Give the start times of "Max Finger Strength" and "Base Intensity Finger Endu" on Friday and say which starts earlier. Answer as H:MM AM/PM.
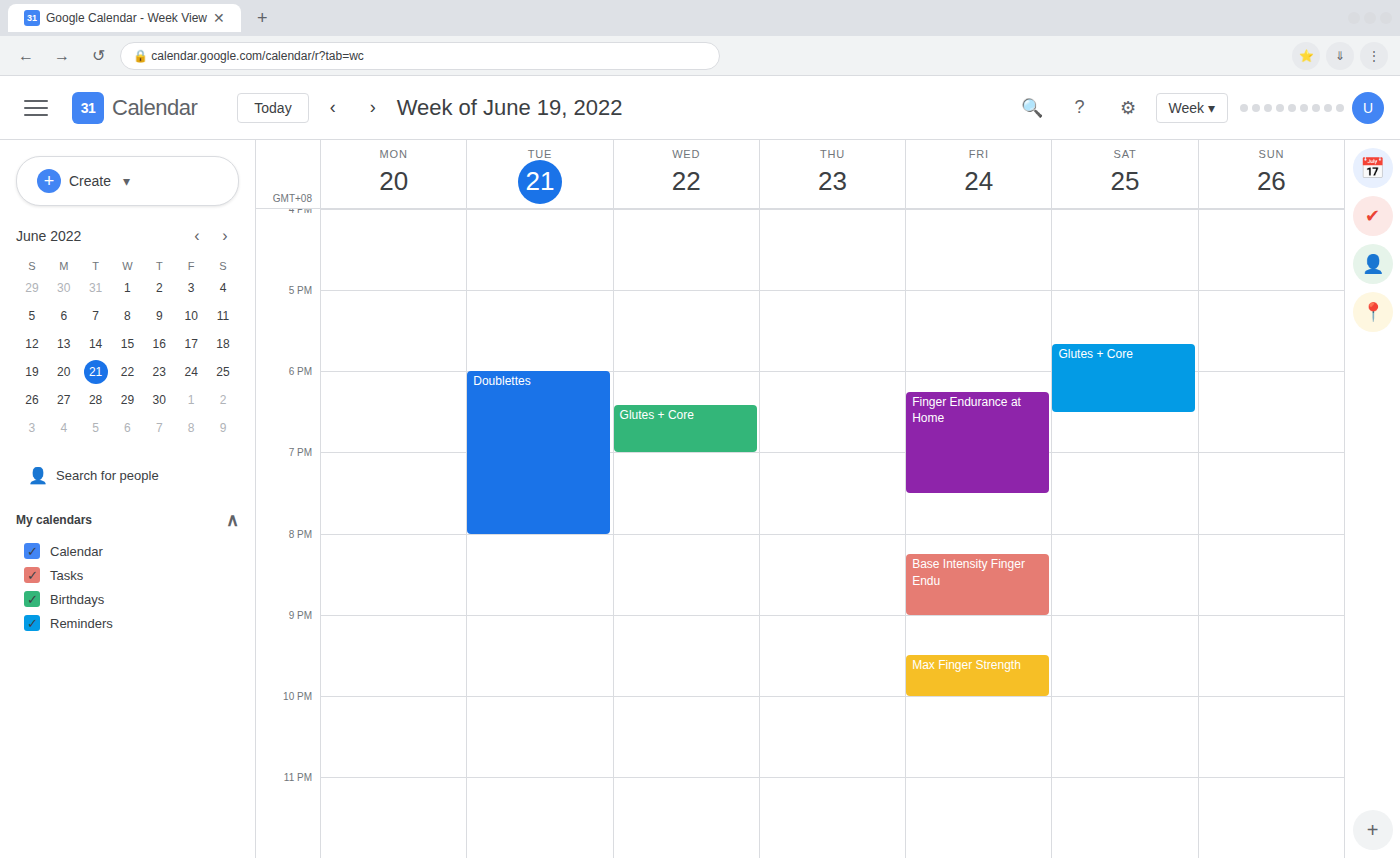
"Base Intensity Finger Endu" 8:15 PM; "Max Finger Strength" 9:30 PM.